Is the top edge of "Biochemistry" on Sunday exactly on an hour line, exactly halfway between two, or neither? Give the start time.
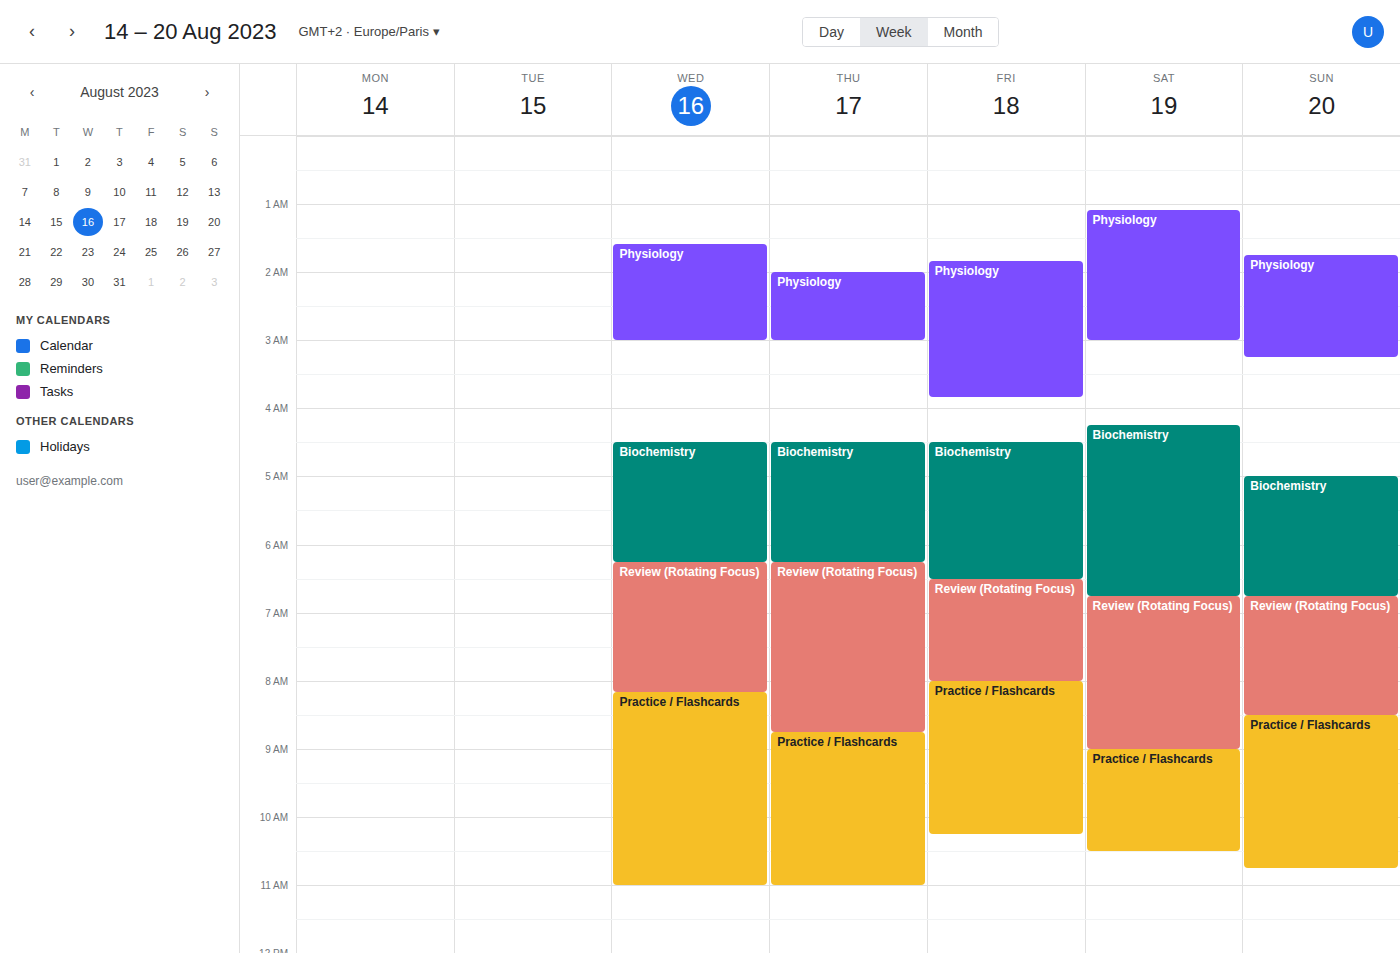
5:00 AM -- exactly on the 5 AM line.